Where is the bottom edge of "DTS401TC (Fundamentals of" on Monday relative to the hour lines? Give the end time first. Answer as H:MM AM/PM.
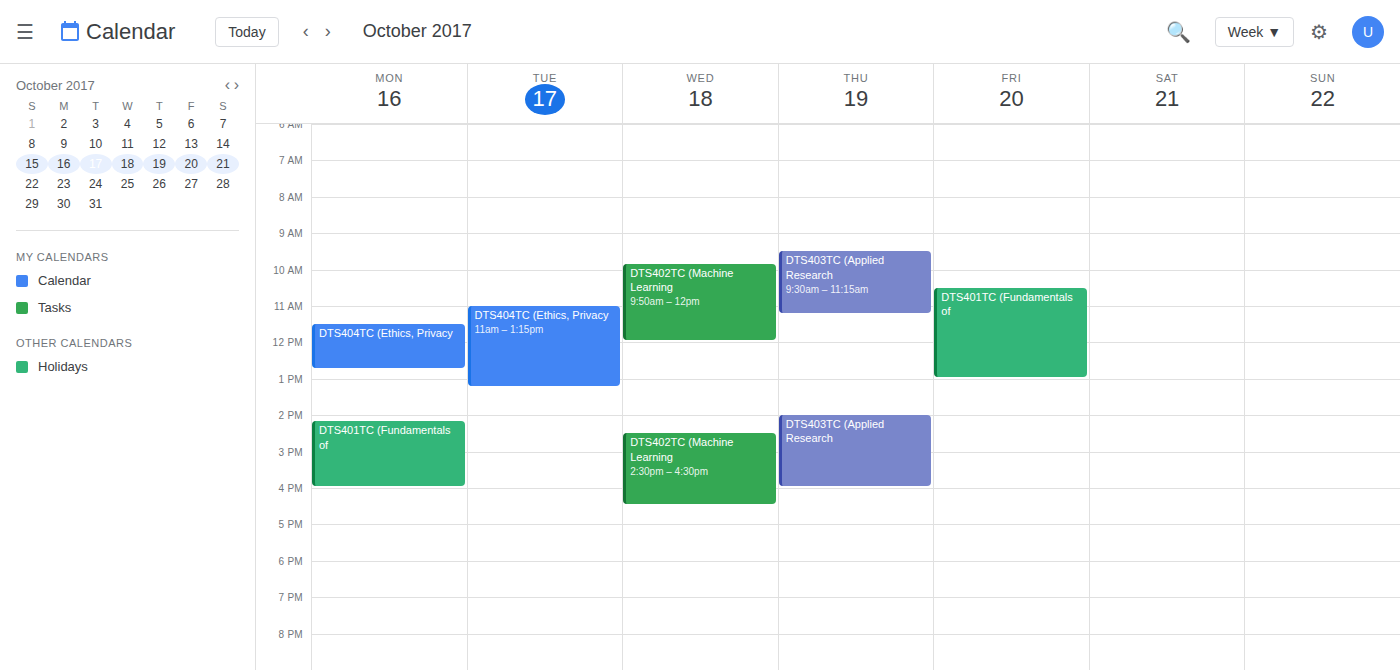
4:00 PM -- exactly on the 4 PM line.